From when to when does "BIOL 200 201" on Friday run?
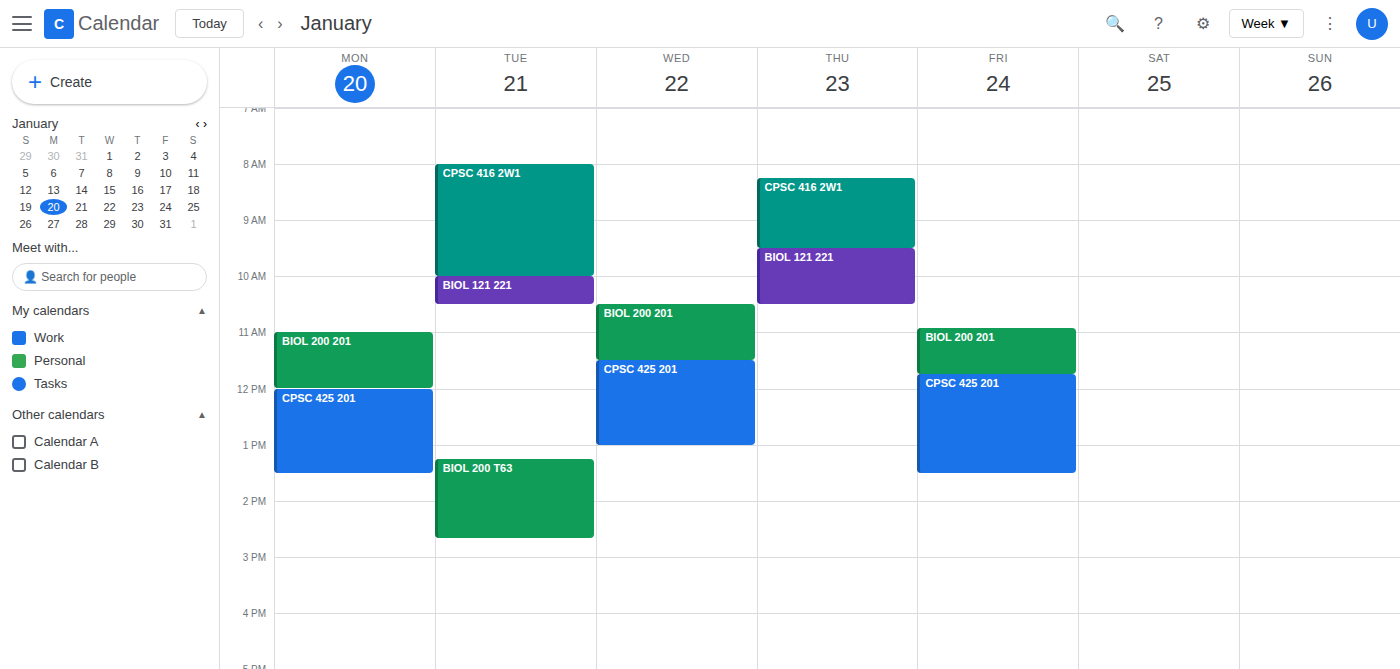
10:55 AM to 11:45 AM